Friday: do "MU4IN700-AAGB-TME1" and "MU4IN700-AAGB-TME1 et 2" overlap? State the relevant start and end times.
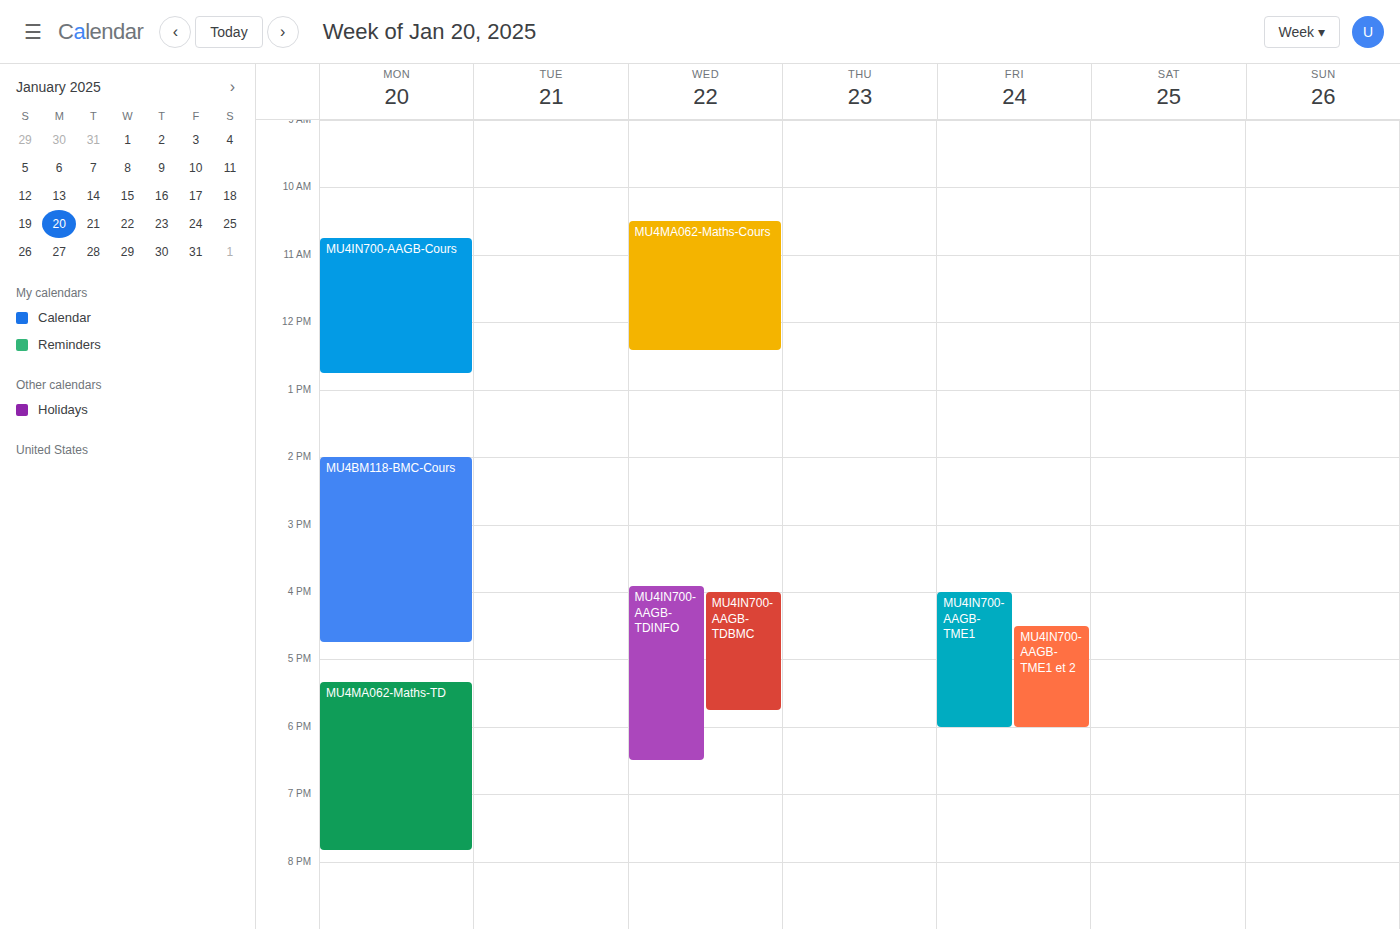
"MU4IN700-AAGB-TME1 et 2" starts at 4:30 PM, before "MU4IN700-AAGB-TME1" ends at 6:00 PM -- they overlap.